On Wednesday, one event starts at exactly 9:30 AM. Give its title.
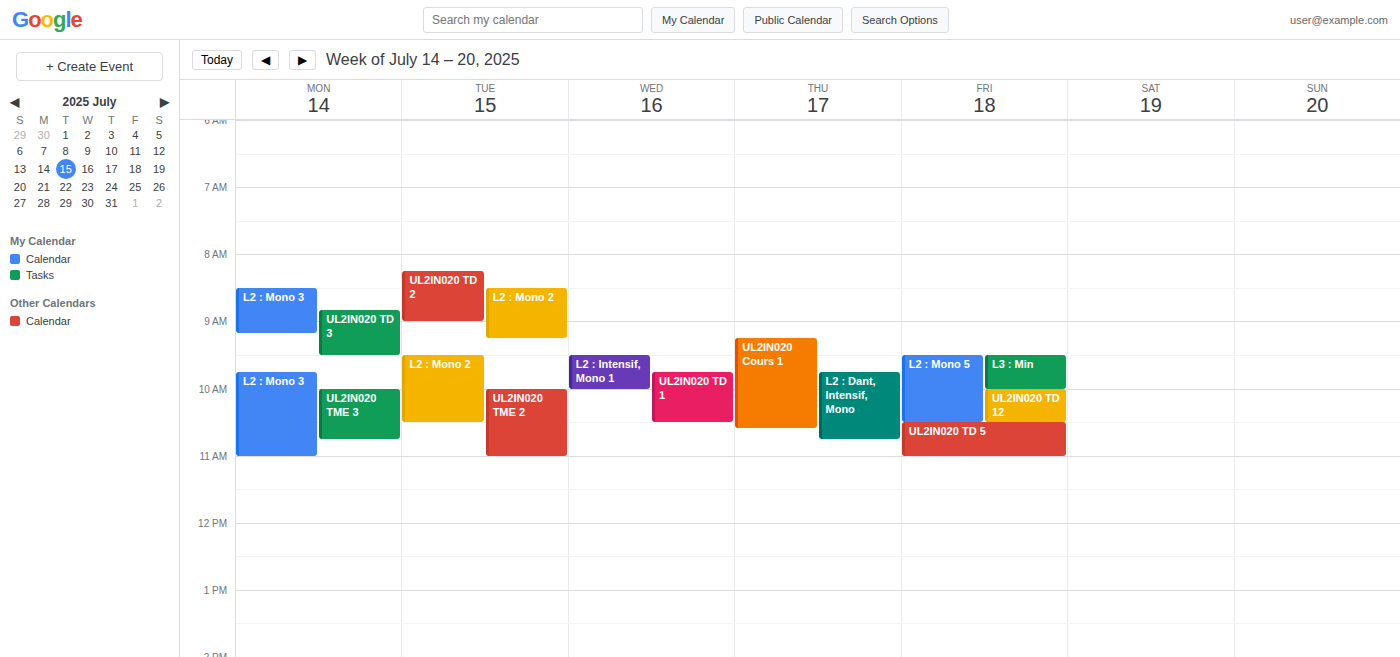
"L2 : Intensif, Mono 1"